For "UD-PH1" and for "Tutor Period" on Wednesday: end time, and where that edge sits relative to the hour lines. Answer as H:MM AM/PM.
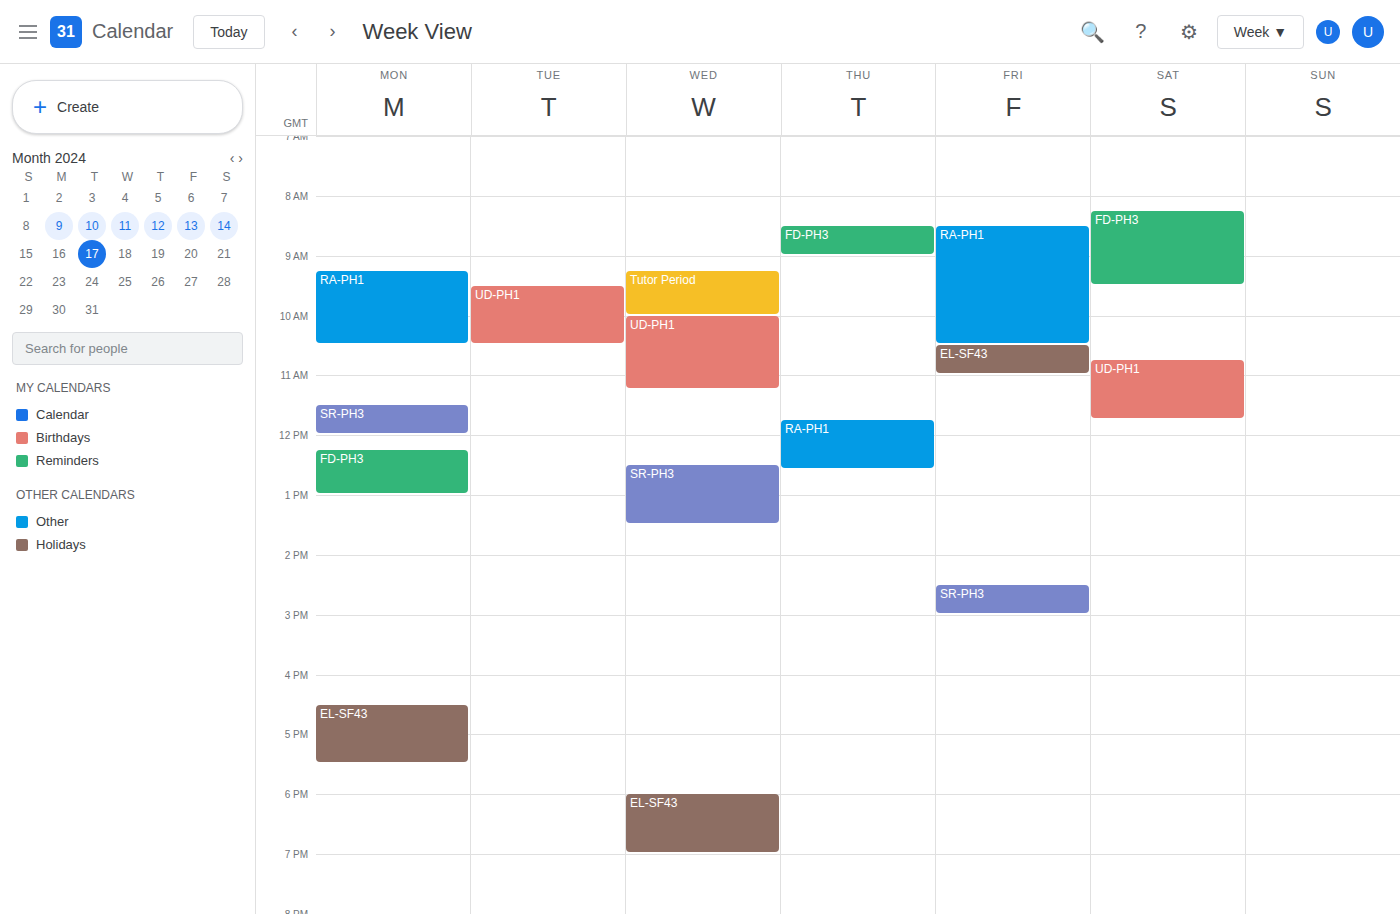
"UD-PH1": 11:15 AM, neither: a quarter of the way from the 11 AM line to the 12 PM line. "Tutor Period": 10:00 AM, exactly on the 10 AM line.